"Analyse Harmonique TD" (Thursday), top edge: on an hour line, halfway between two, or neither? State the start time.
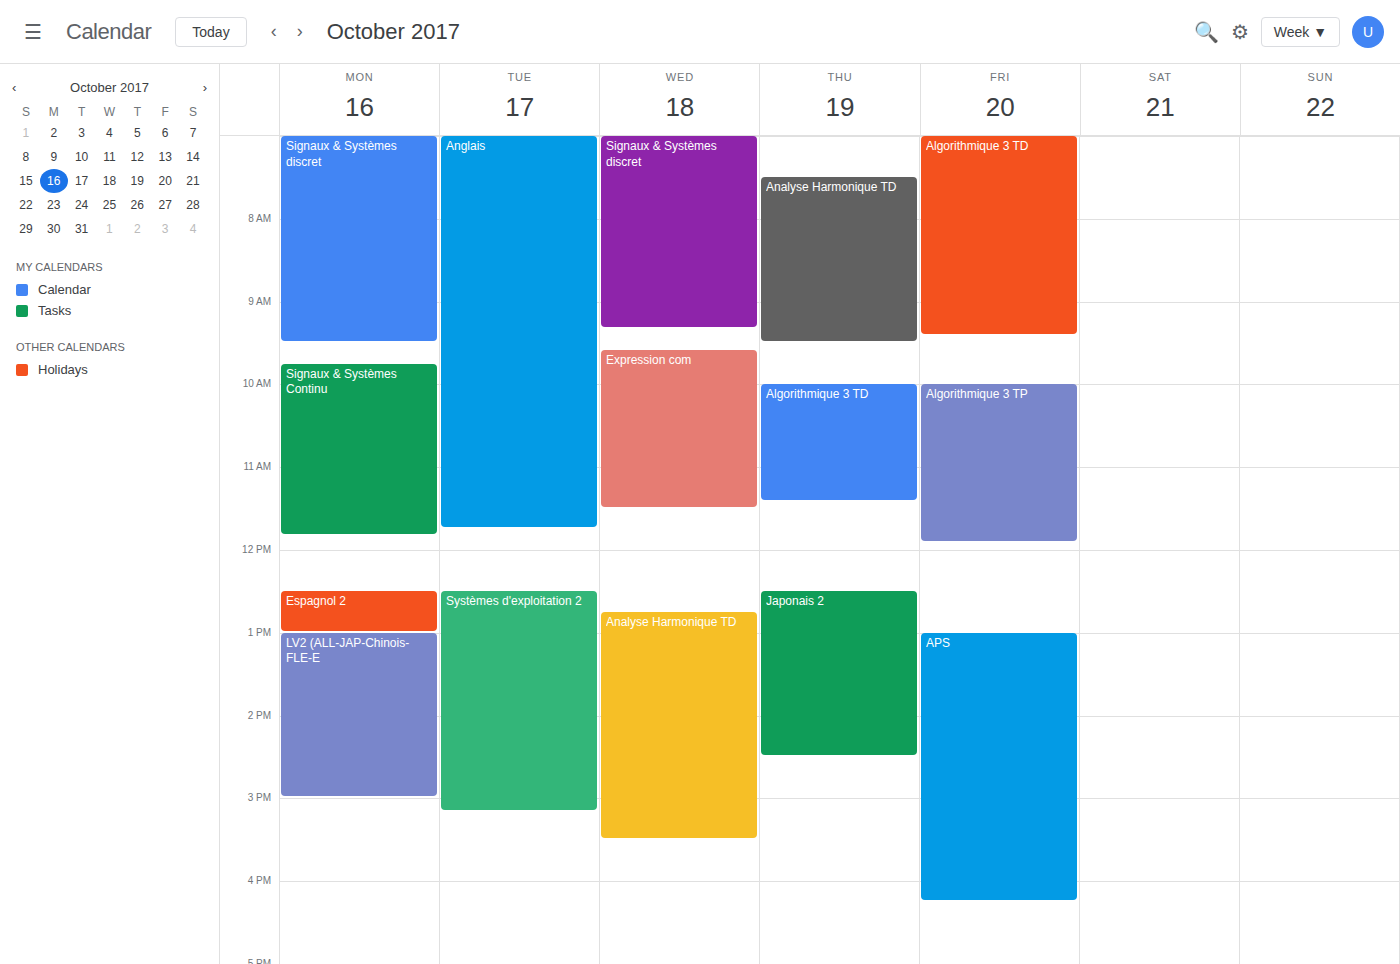
7:30 AM -- halfway between the 7 AM and 8 AM lines.